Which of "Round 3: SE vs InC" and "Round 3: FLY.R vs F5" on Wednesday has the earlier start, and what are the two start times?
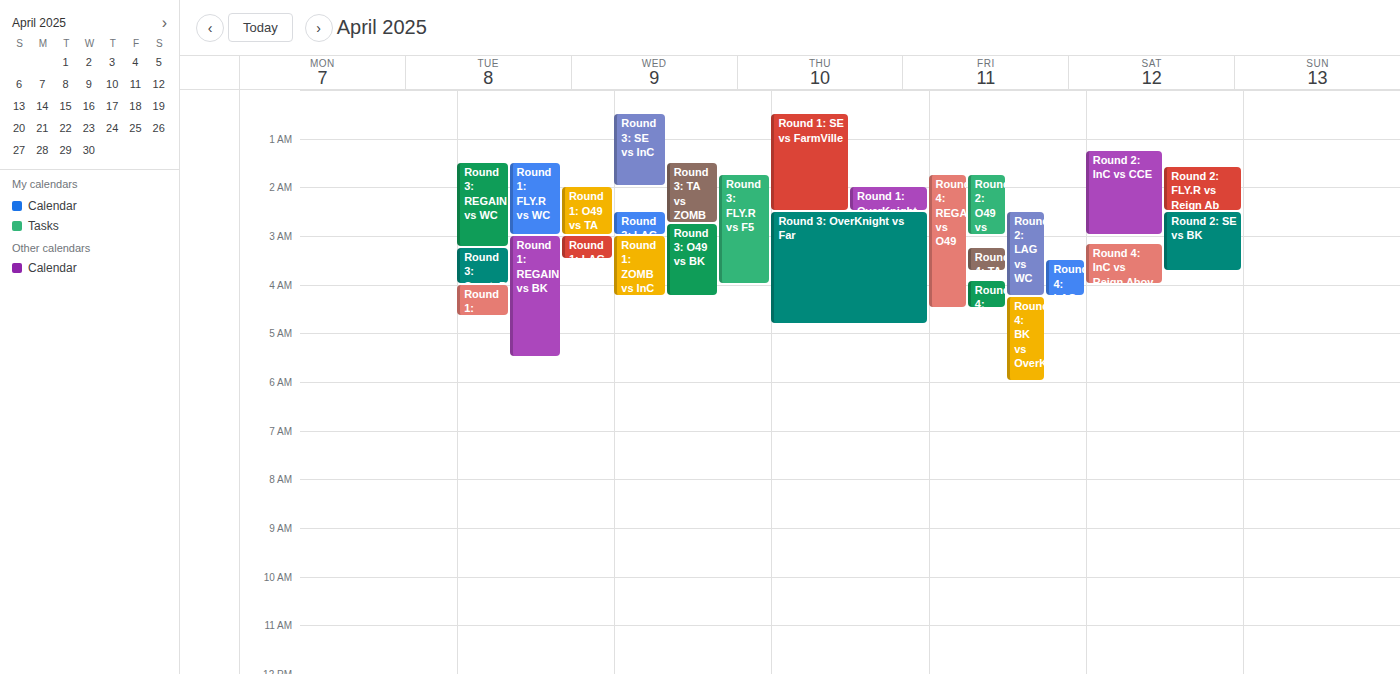
"Round 3: SE vs InC" 00:30; "Round 3: FLY.R vs F5" 01:45.